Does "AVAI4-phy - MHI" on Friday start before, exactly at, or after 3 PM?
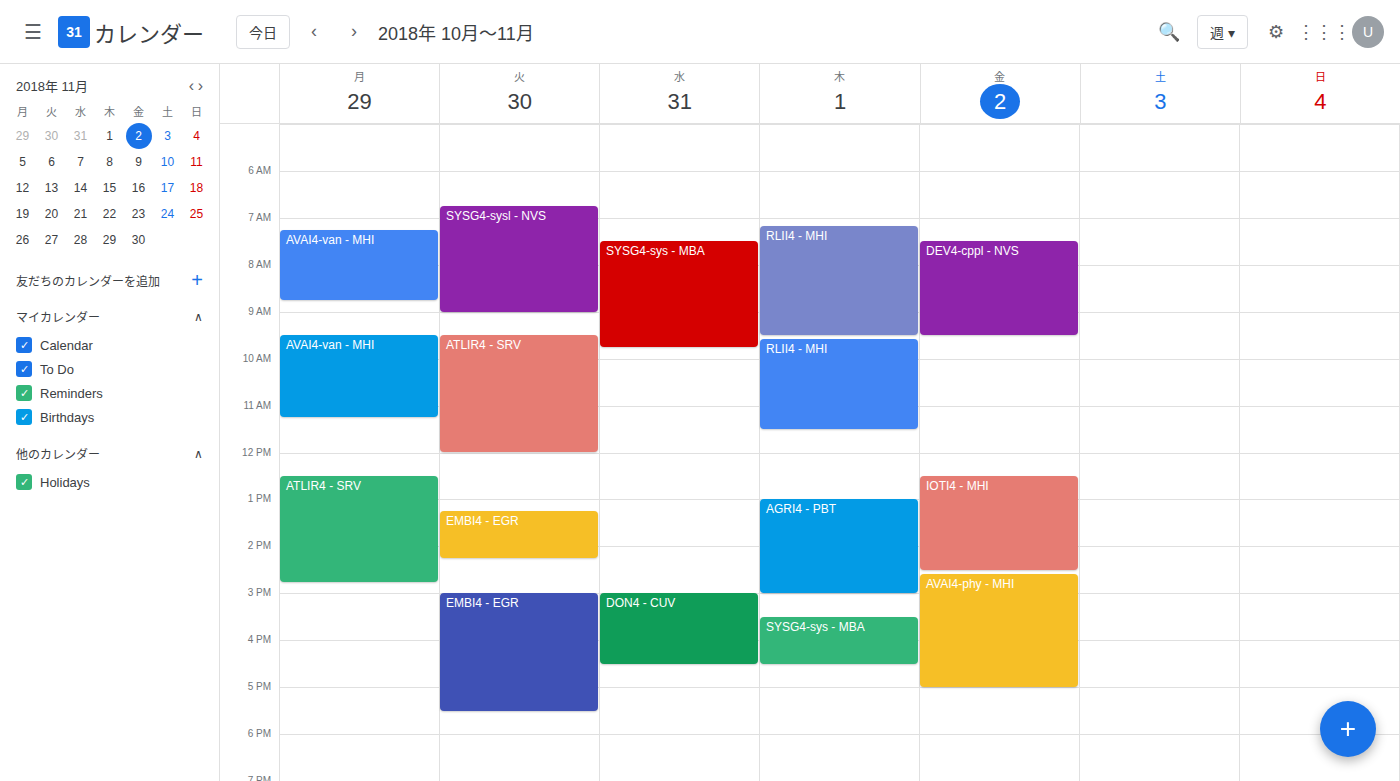
2:35 PM -- before 3 PM, 25 minutes above the 3 PM line.